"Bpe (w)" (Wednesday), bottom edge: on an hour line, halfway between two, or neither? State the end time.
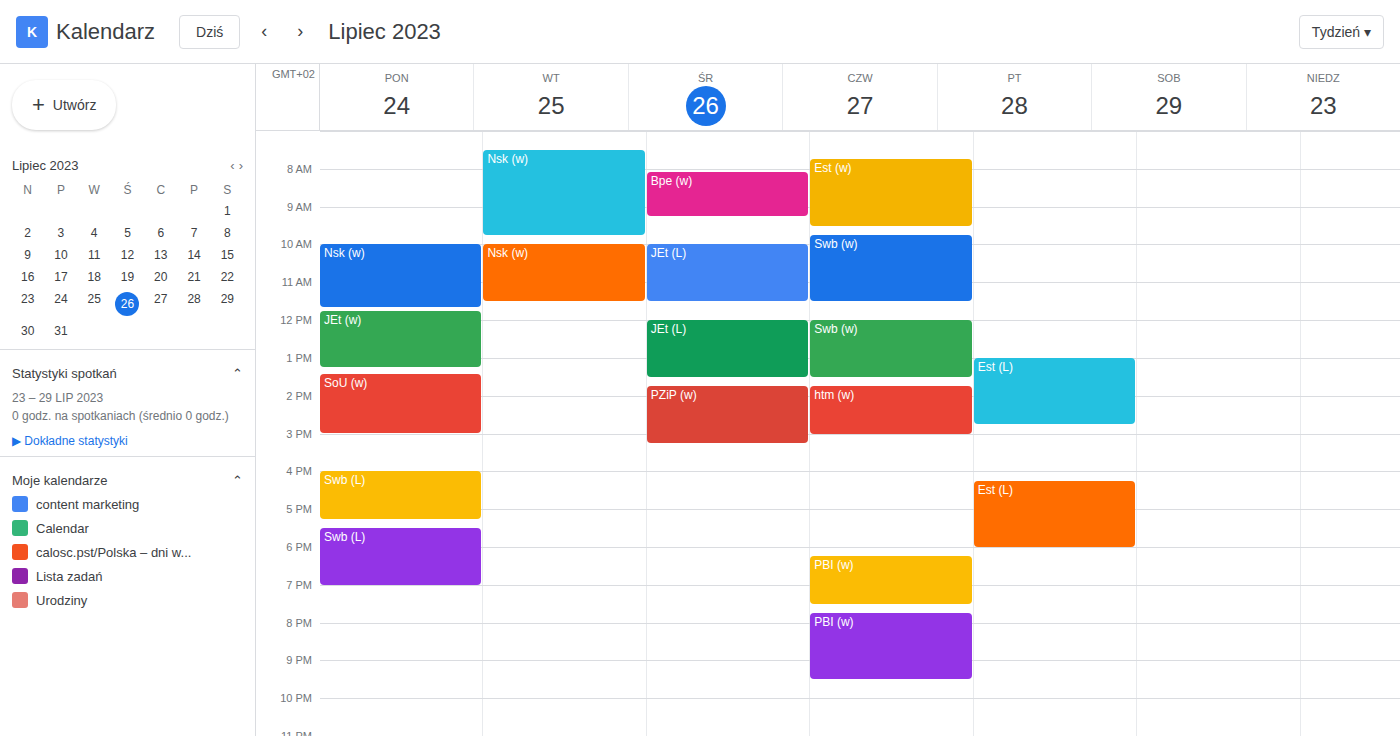
9:15 AM -- neither: a quarter of the way from the 9 AM line to the 10 AM line.